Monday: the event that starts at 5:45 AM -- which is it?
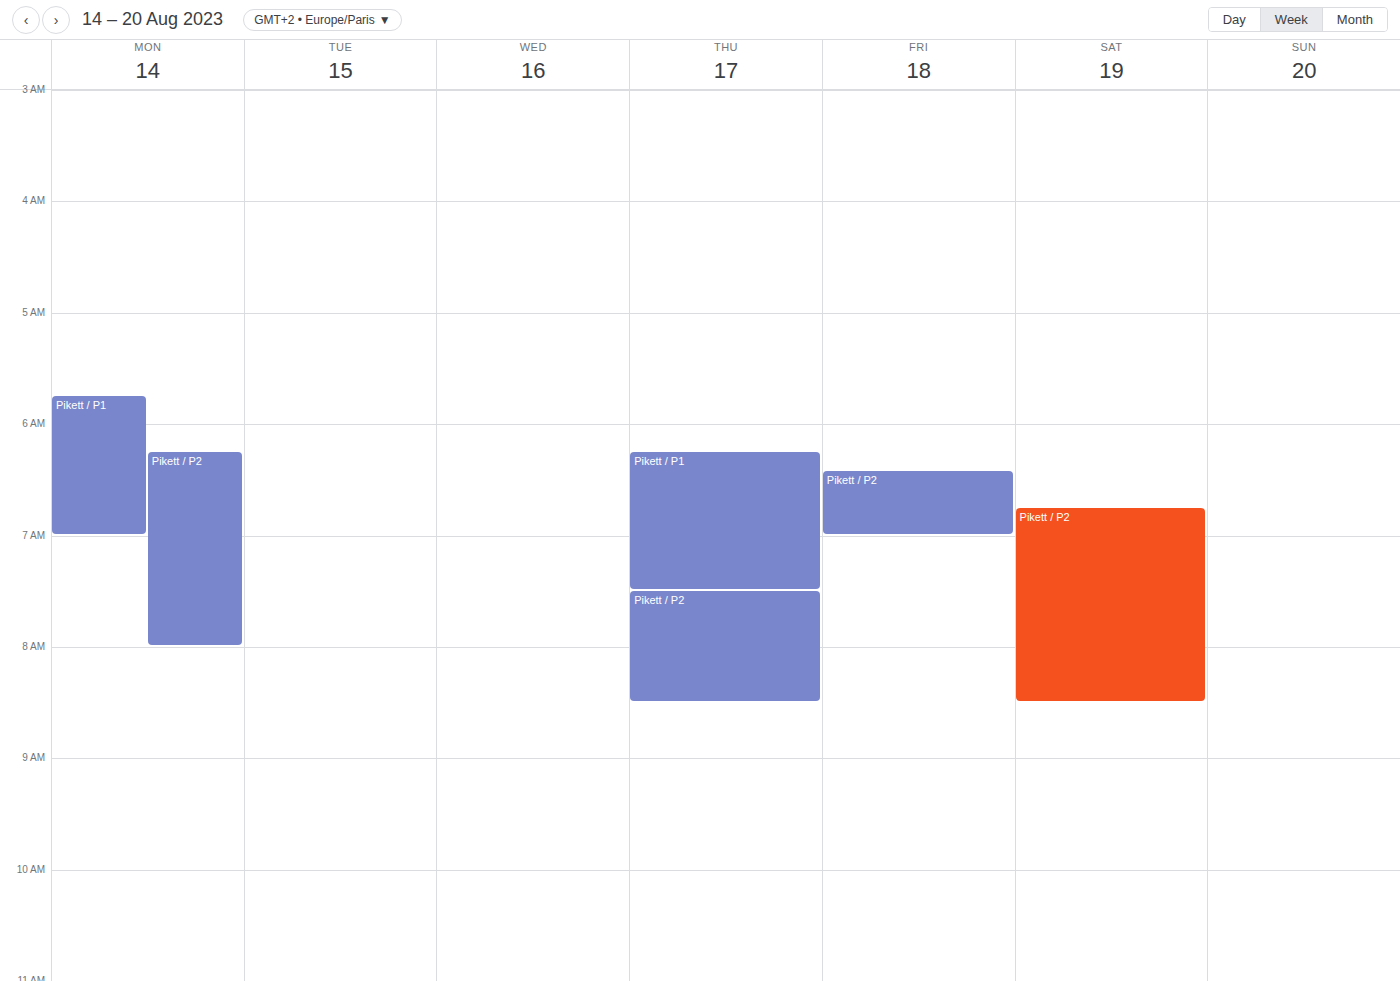
"Pikett / P1"